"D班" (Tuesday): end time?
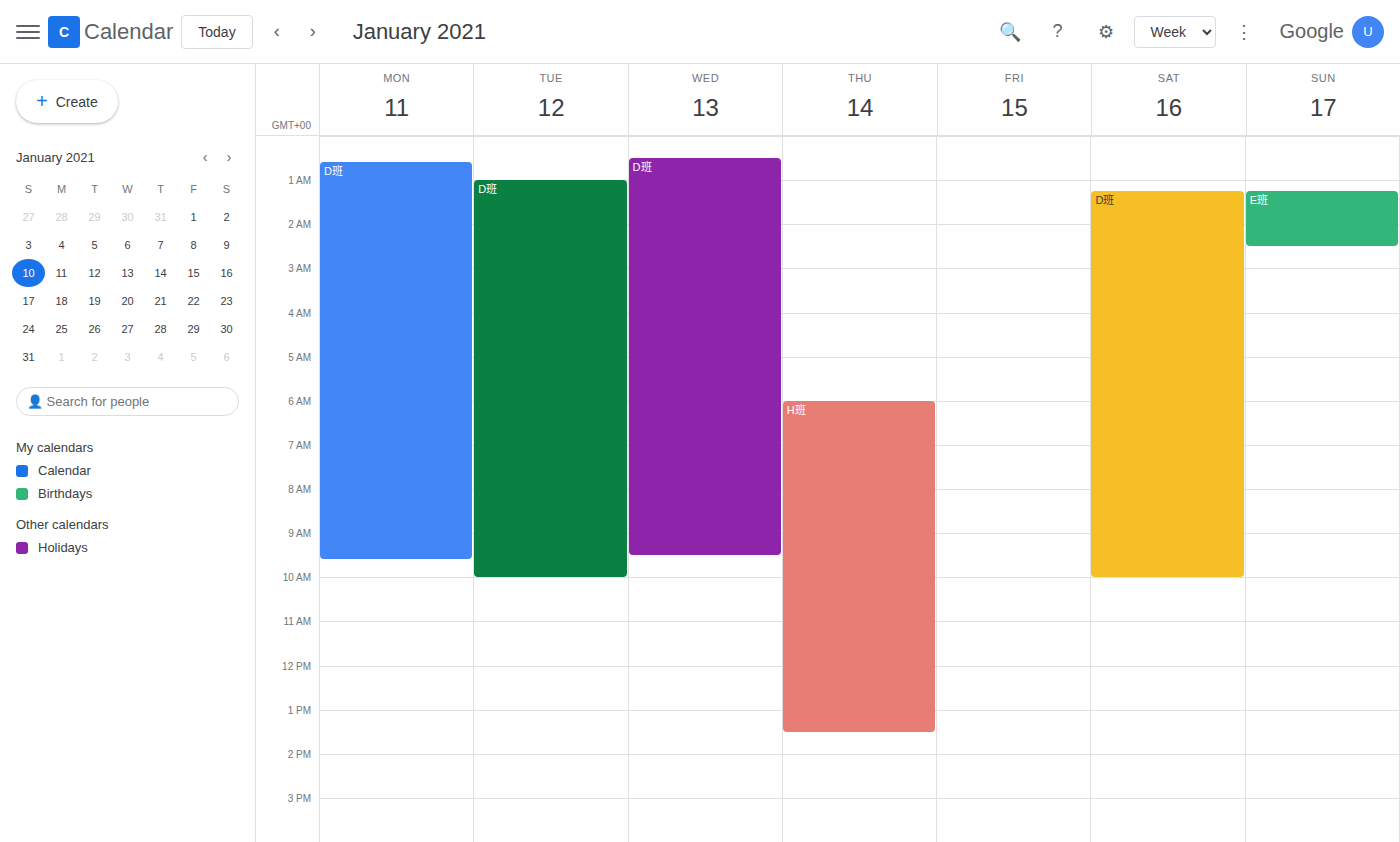
10:00 AM